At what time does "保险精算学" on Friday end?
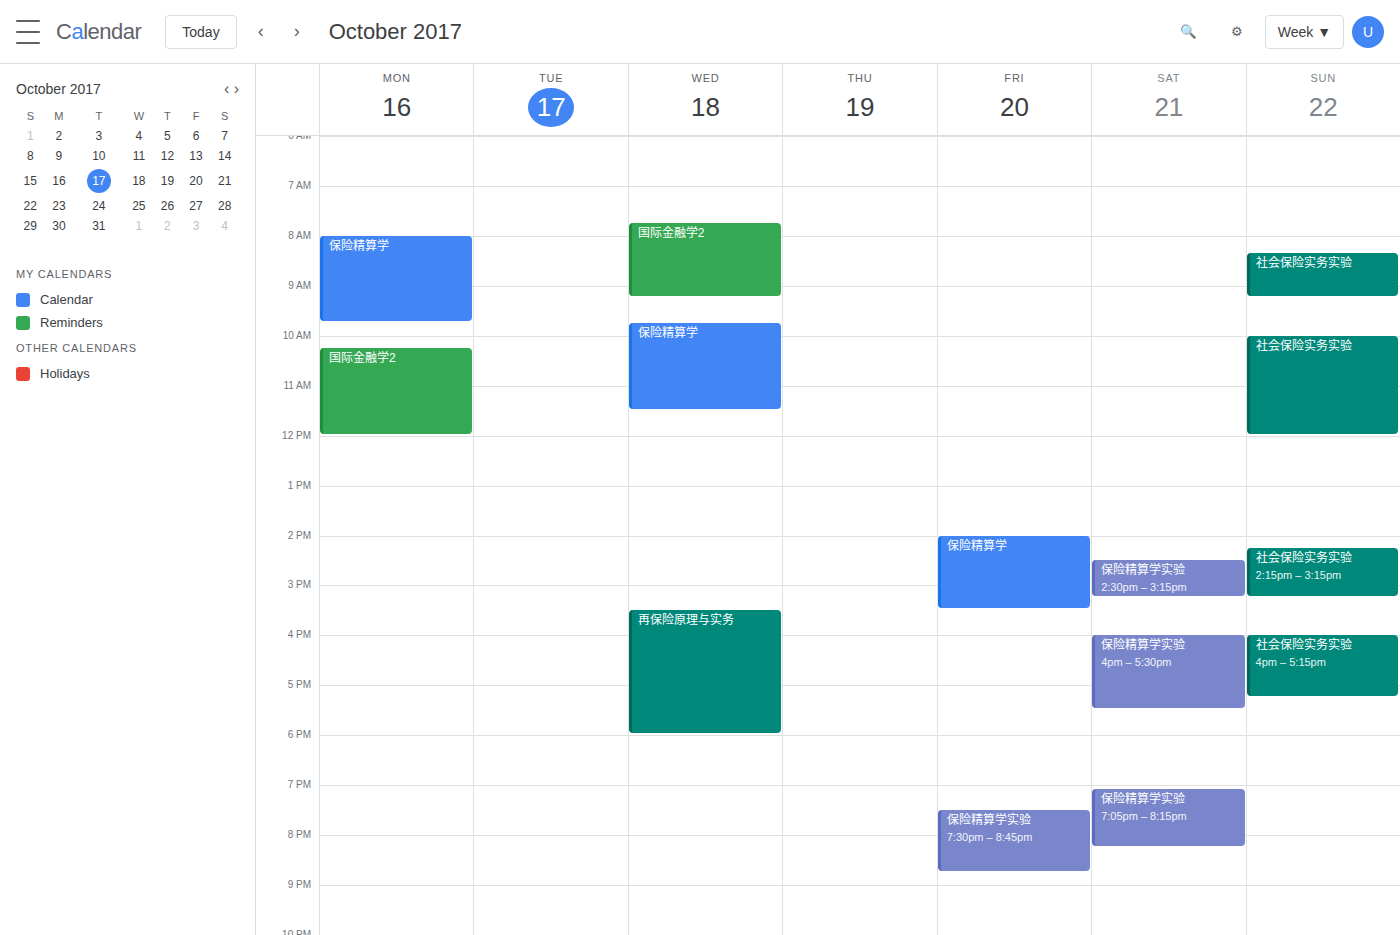
3:30 PM